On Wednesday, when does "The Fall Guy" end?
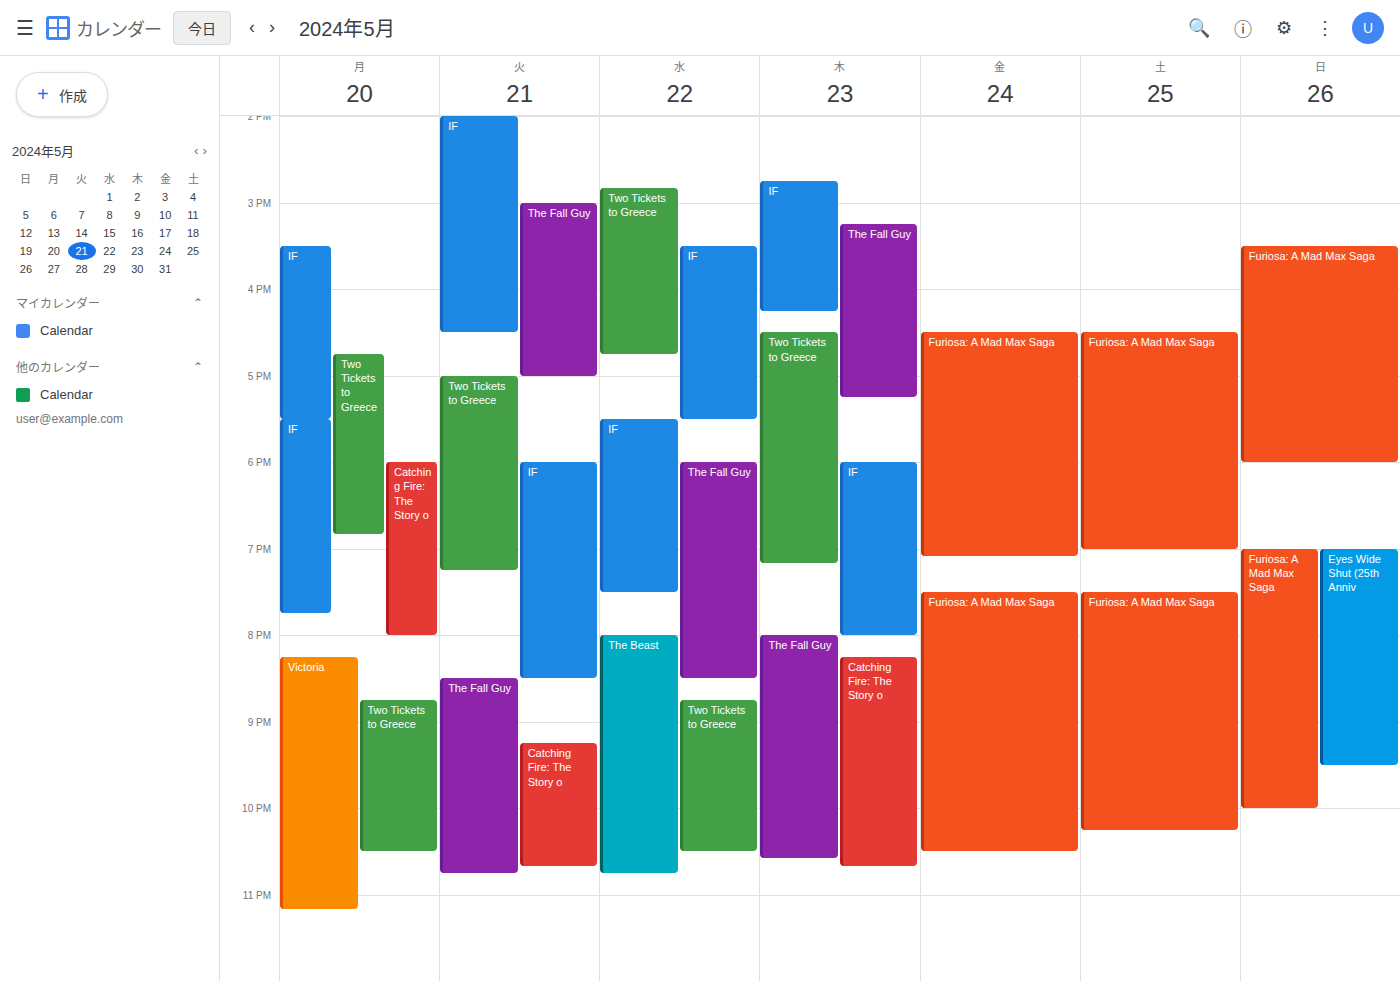
8:30 PM